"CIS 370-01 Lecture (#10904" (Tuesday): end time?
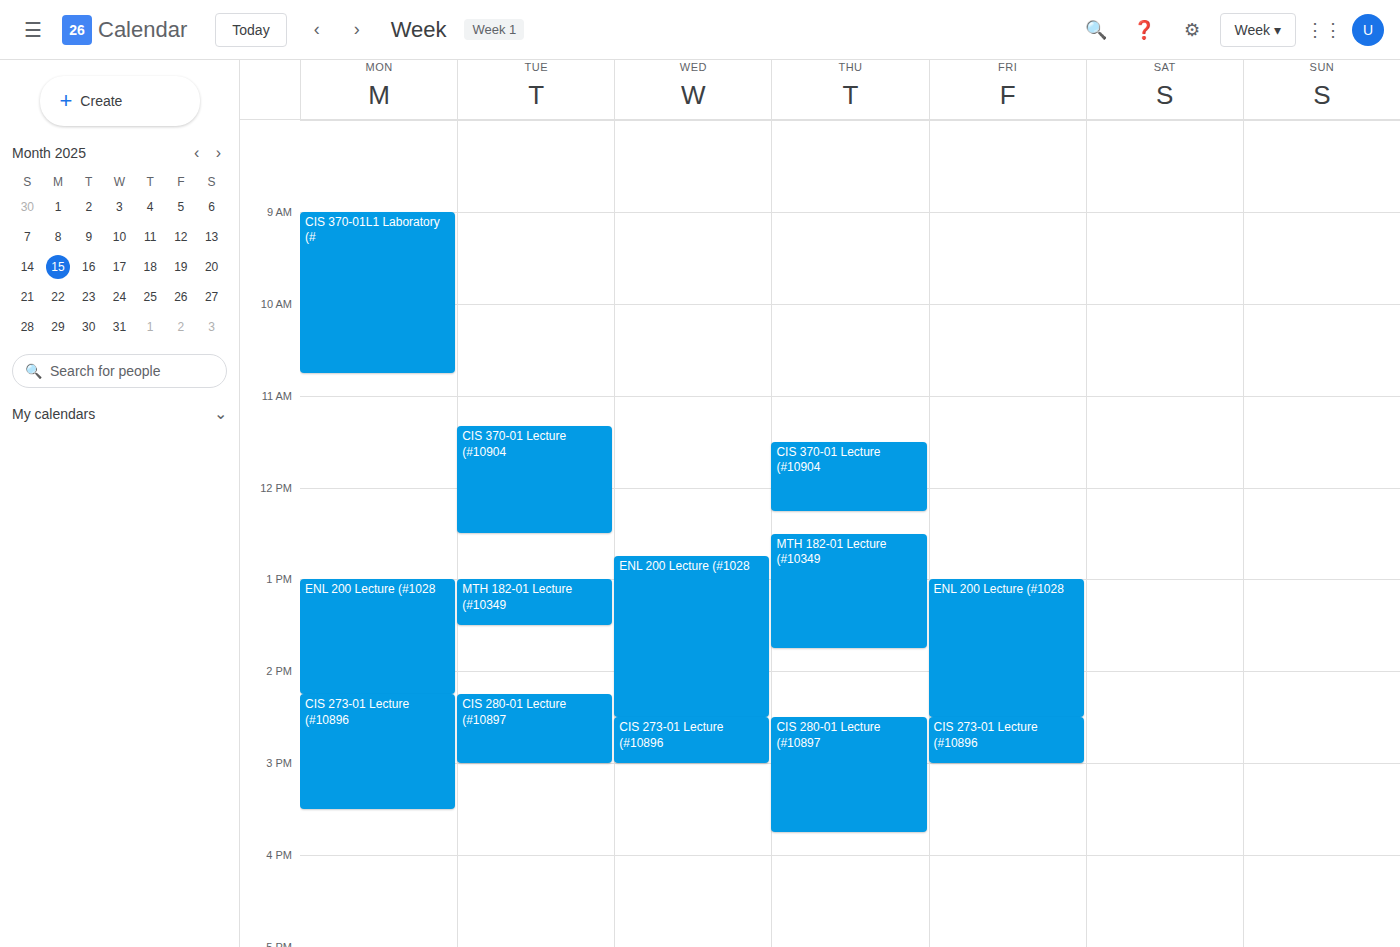
12:30 PM